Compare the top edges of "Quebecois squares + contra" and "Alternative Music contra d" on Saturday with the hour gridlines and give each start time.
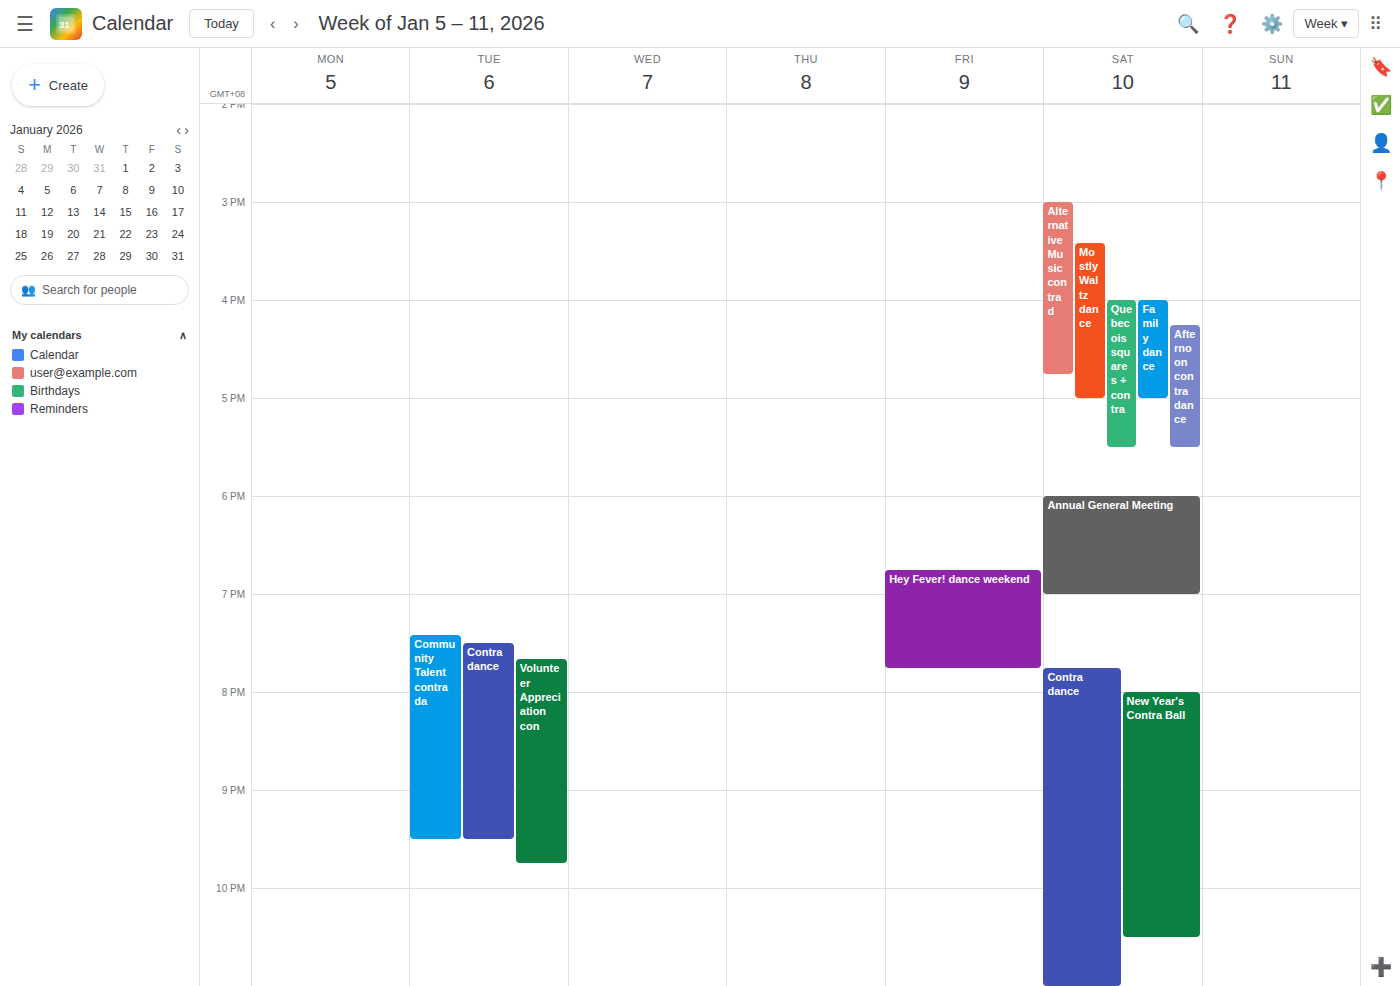
"Quebecois squares + contra": 16:00, exactly on the 16:00 line. "Alternative Music contra d": 15:00, exactly on the 15:00 line.